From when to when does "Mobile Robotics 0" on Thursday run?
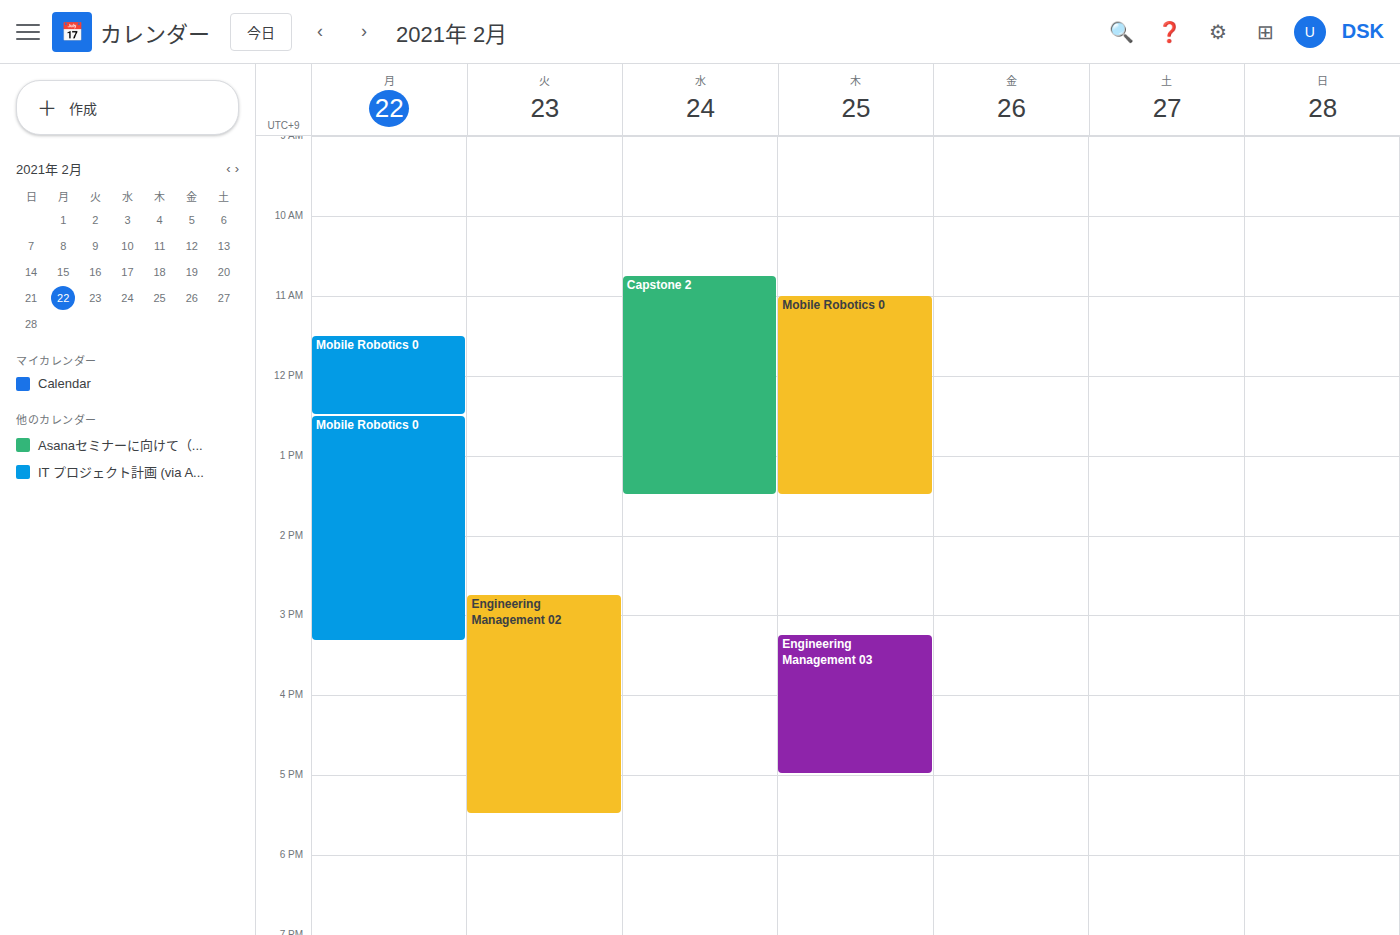
11:00 AM to 1:30 PM